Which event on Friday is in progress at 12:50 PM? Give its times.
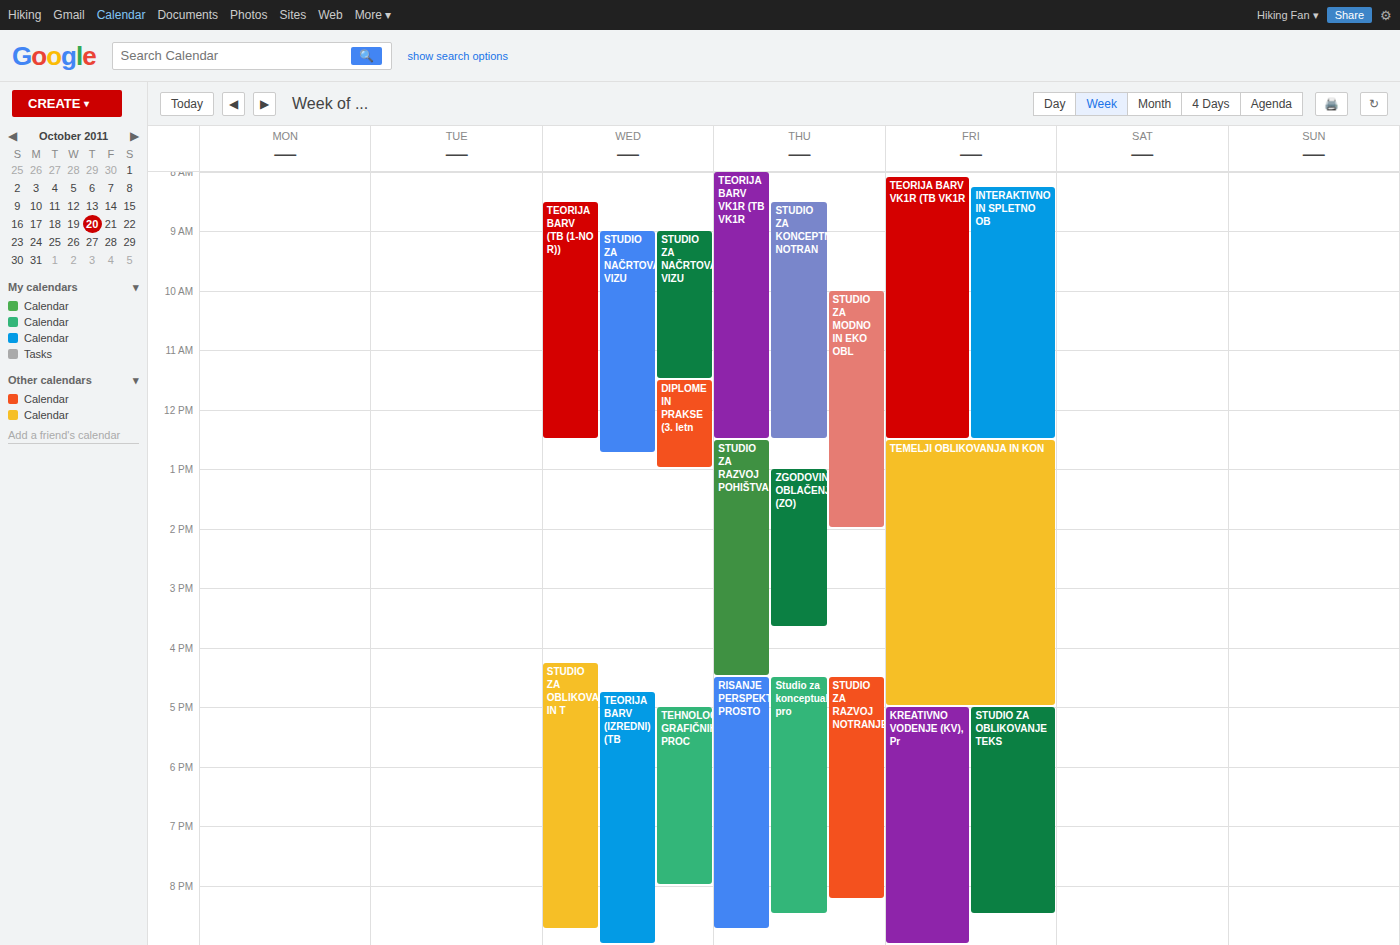
"TEMELJI OBLIKOVANJA IN KON", 12:30 PM to 5:00 PM